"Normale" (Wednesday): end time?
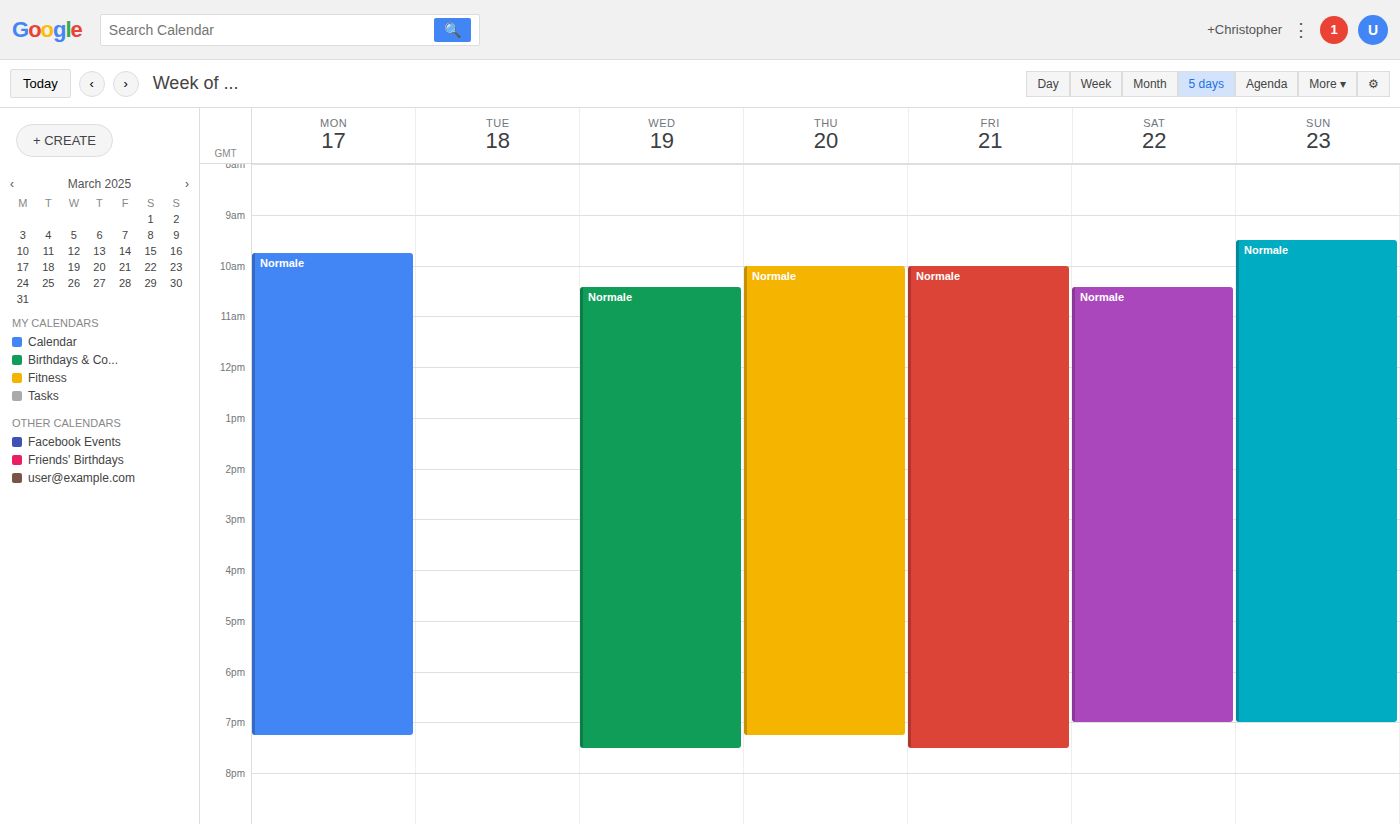
7:30 PM